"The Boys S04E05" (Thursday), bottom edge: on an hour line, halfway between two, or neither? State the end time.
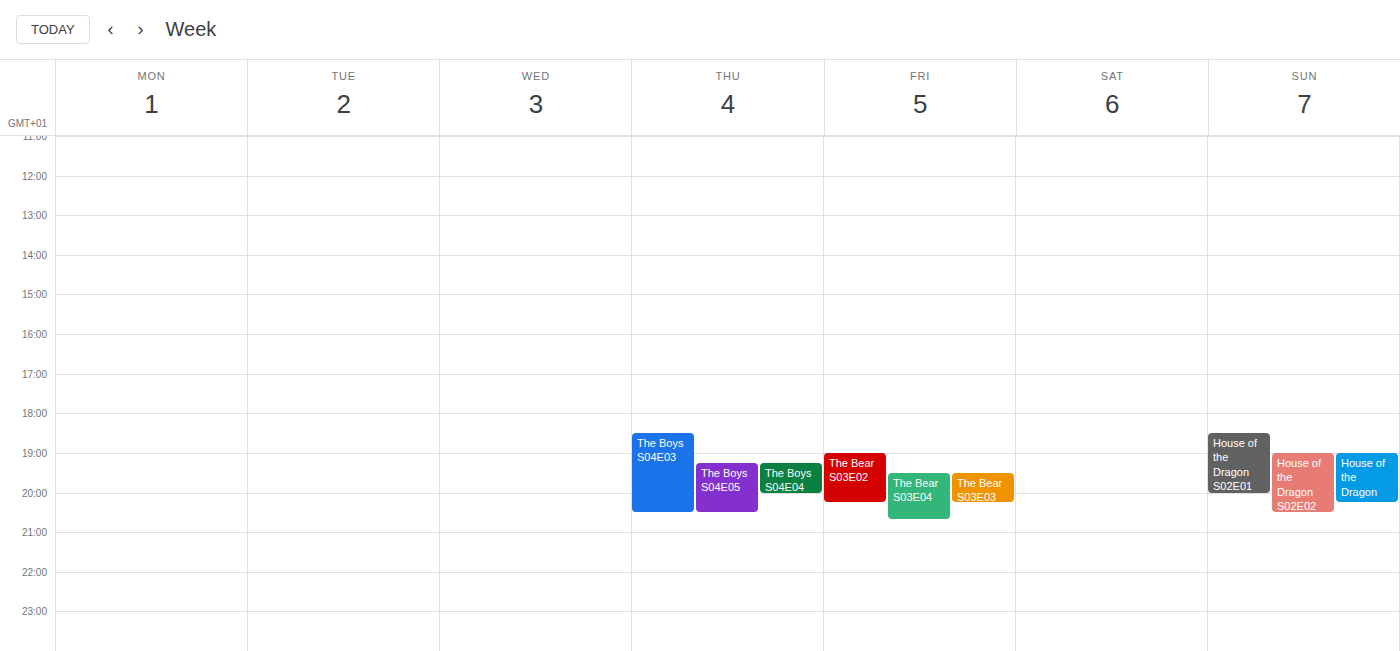
8:30 PM -- halfway between the 8 PM and 9 PM lines.